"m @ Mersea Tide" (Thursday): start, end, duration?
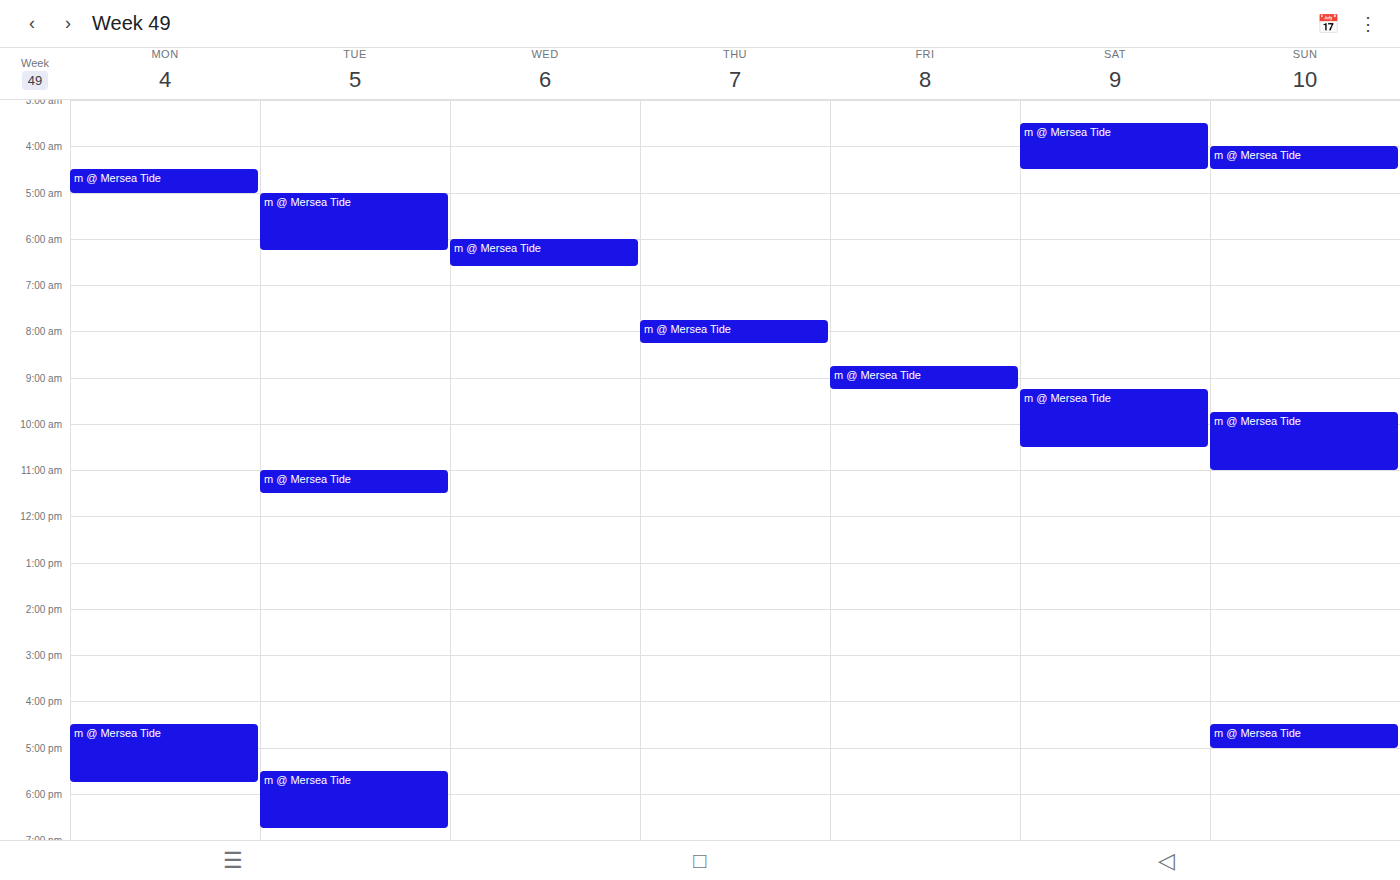
7:45 AM to 8:15 AM, 30 minutes